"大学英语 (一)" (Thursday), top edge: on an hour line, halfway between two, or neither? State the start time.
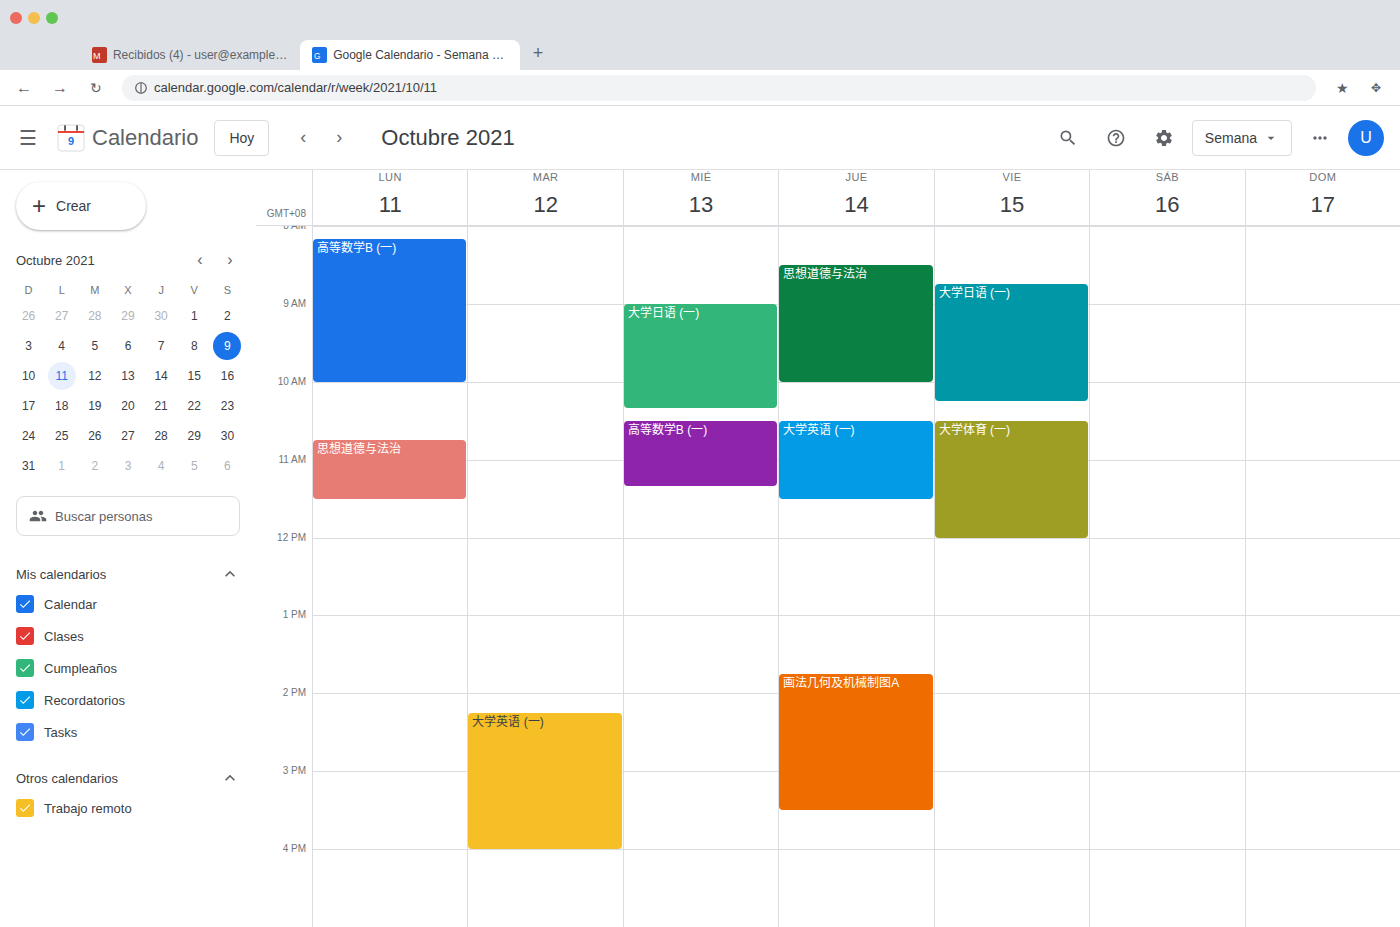
10:30 AM -- halfway between the 10 AM and 11 AM lines.